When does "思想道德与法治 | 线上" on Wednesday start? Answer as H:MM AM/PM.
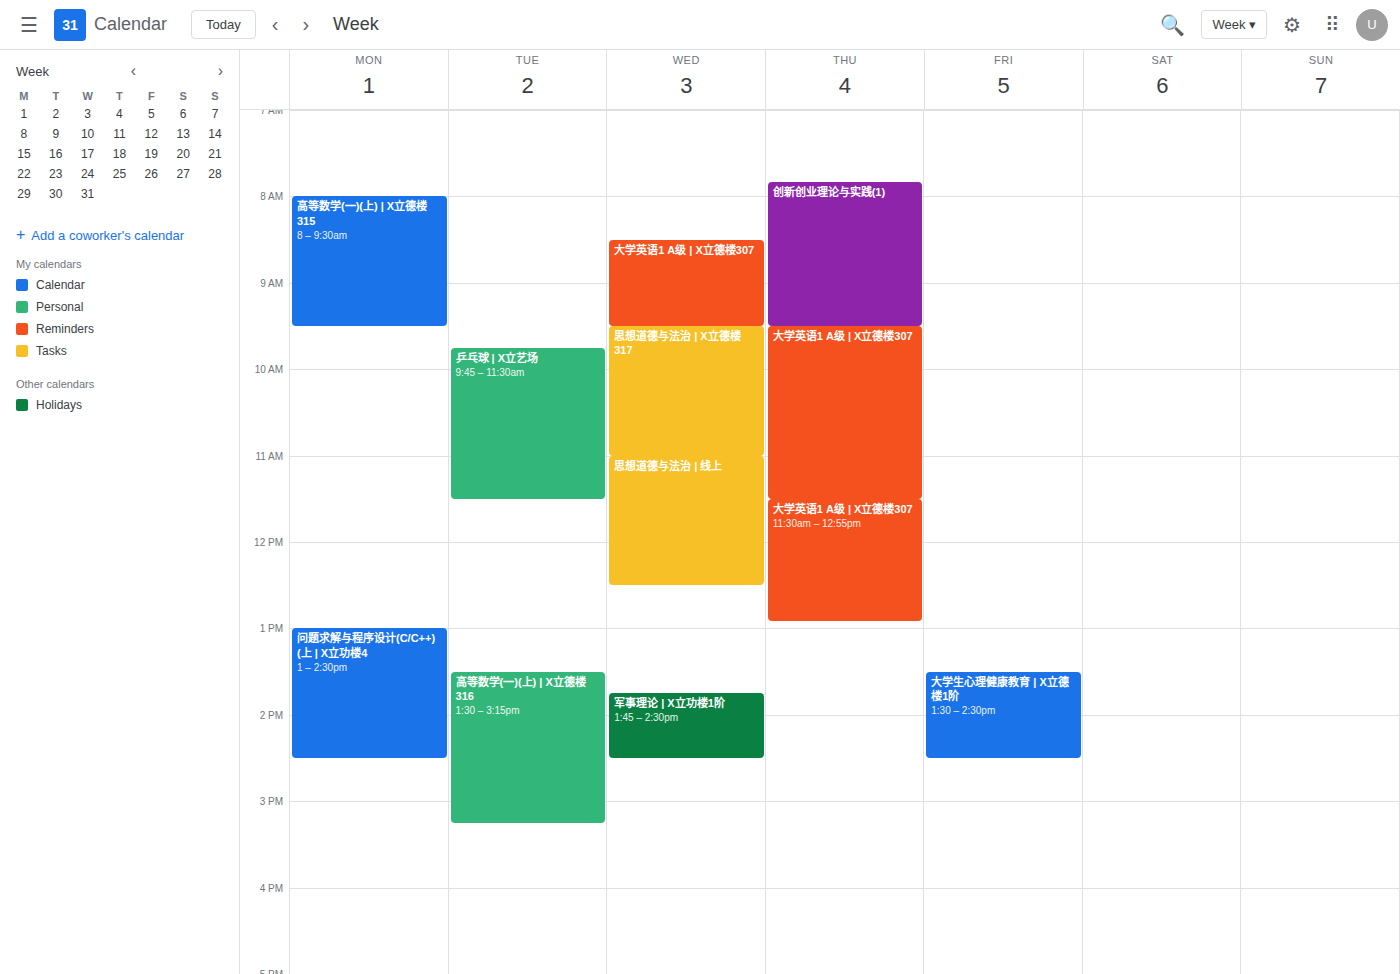
11:00 AM